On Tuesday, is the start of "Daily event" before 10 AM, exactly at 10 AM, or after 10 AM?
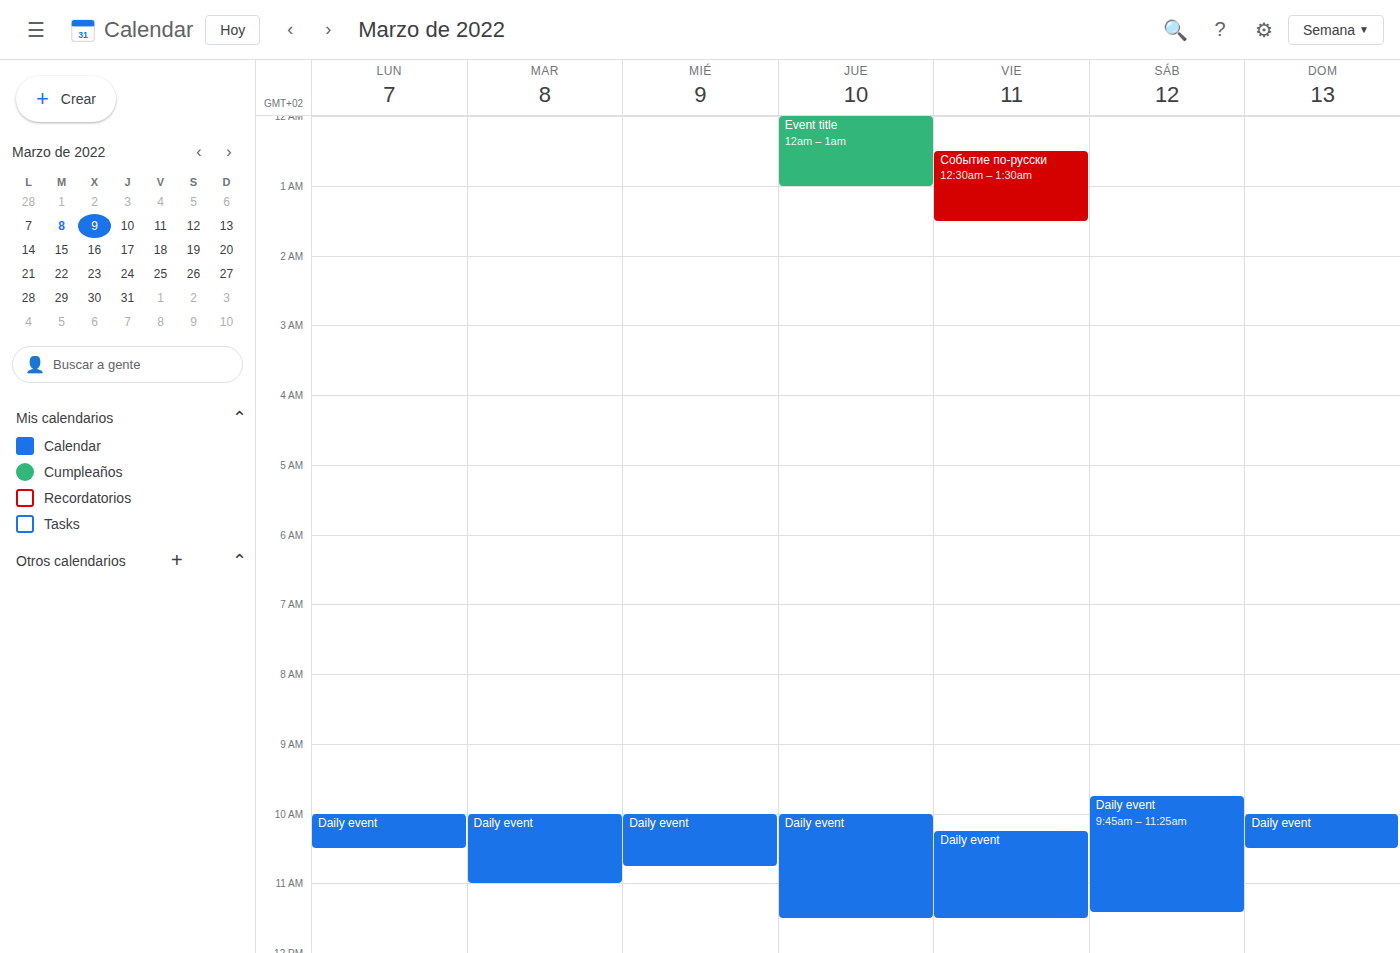
10:00 AM -- exactly at 10 AM, on the 10 AM line.